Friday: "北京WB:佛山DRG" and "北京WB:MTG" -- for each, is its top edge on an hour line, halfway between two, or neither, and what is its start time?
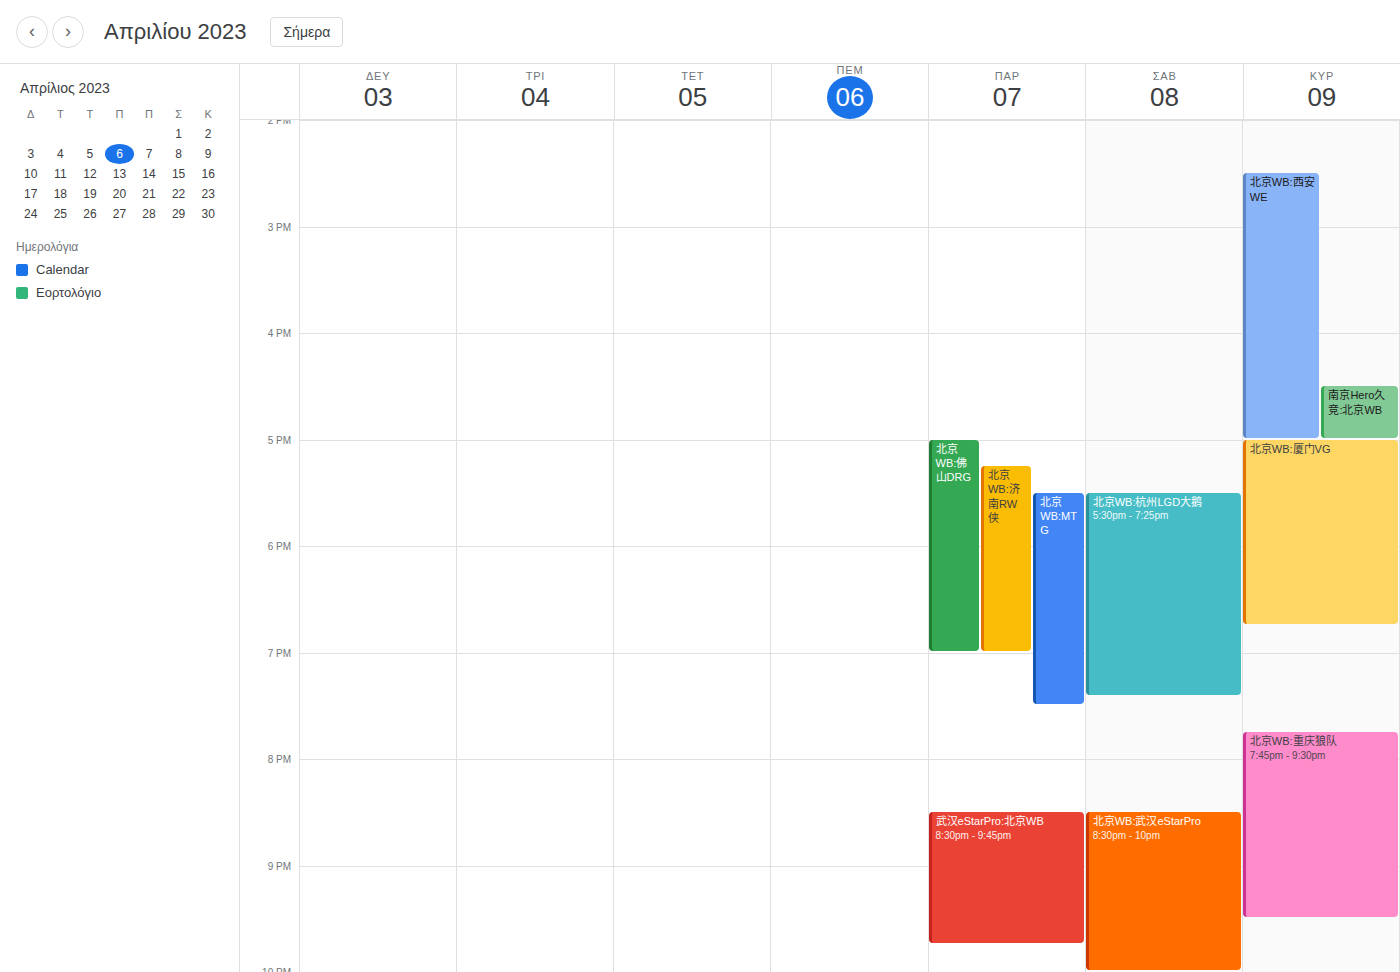
"北京WB:佛山DRG": 5:00 PM, exactly on the 5 PM line. "北京WB:MTG": 5:30 PM, halfway between the 5 PM and 6 PM lines.